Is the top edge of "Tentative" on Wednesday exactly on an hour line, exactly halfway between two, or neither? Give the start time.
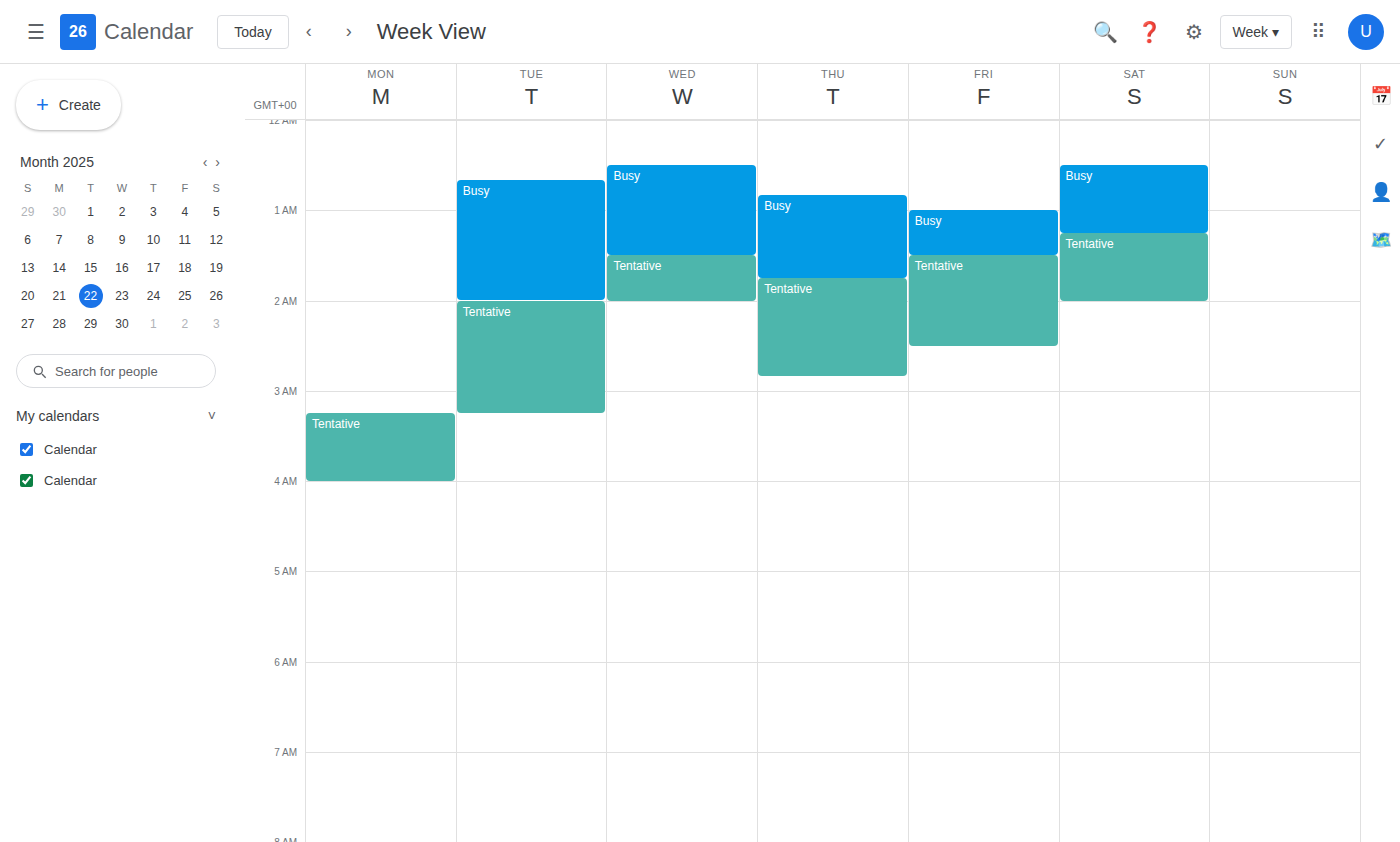
01:30 -- halfway between the 01:00 and 02:00 lines.